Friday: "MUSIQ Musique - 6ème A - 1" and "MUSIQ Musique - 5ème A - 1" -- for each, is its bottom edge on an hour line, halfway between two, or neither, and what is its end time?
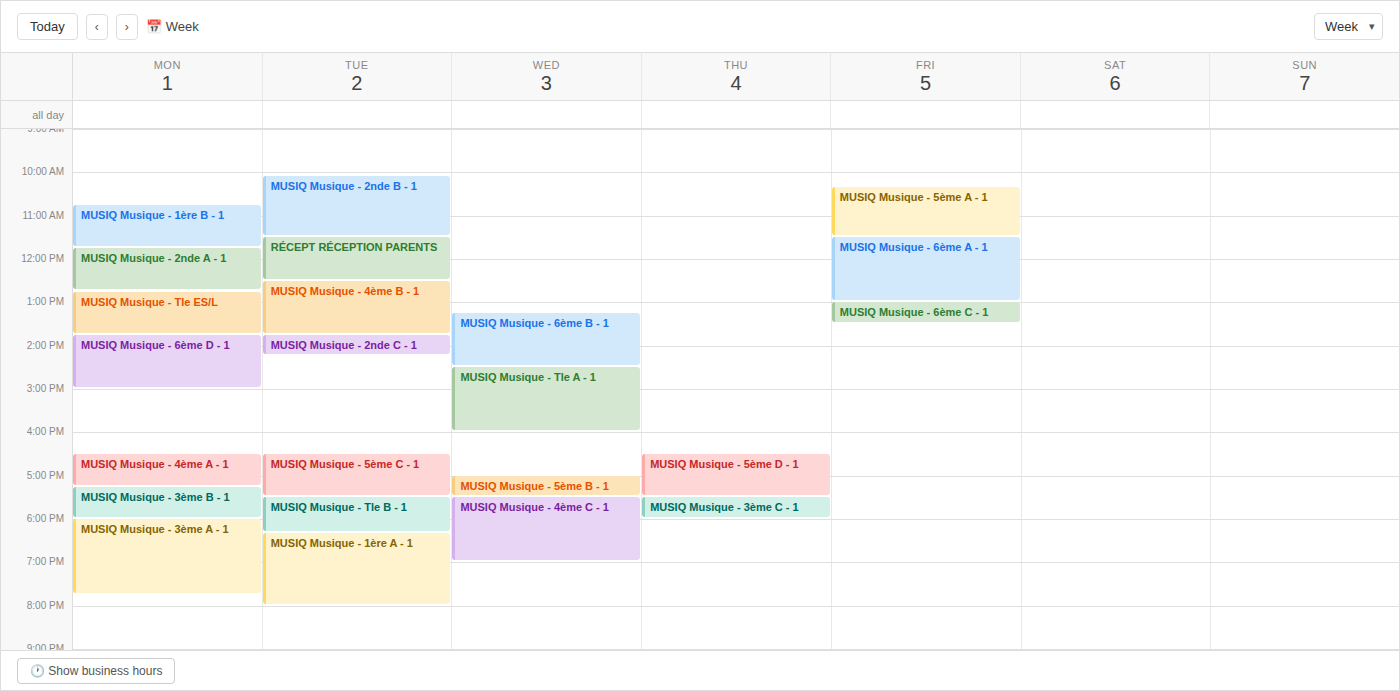
"MUSIQ Musique - 6ème A - 1": 13:00, exactly on the 13:00 line. "MUSIQ Musique - 5ème A - 1": 11:30, halfway between the 11:00 and 12:00 lines.